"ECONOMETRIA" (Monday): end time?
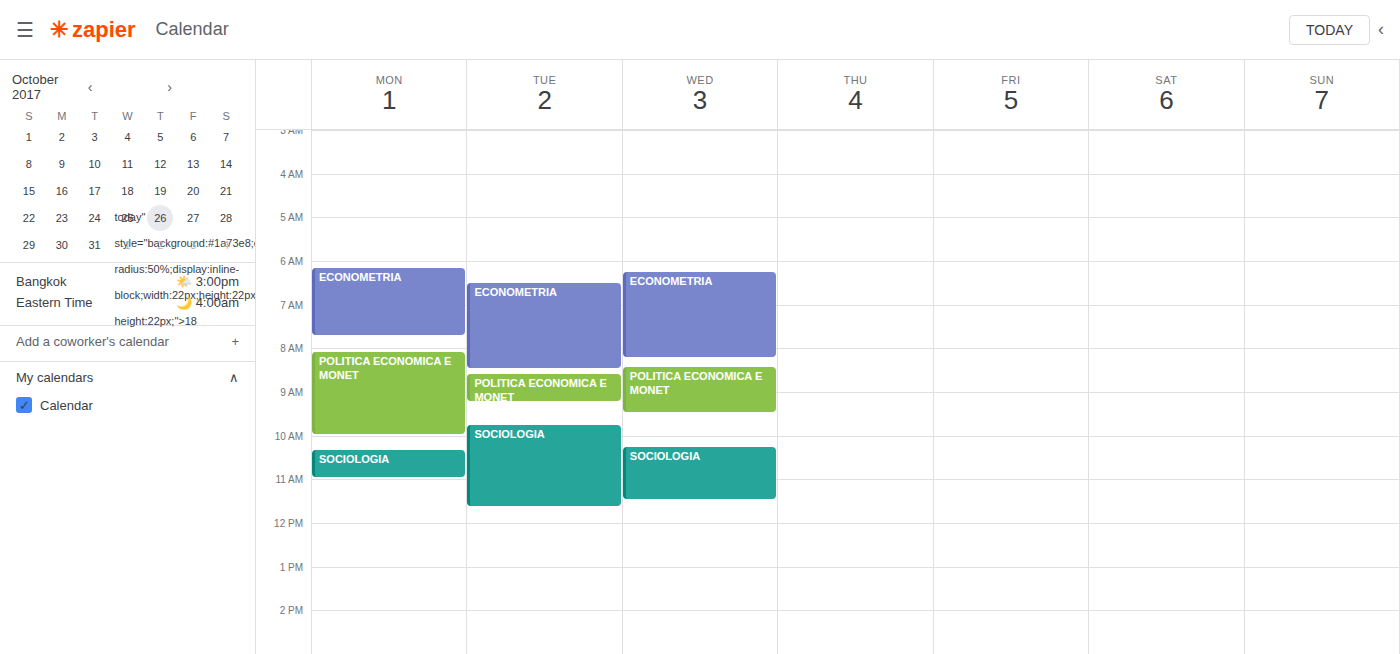
7:45 AM